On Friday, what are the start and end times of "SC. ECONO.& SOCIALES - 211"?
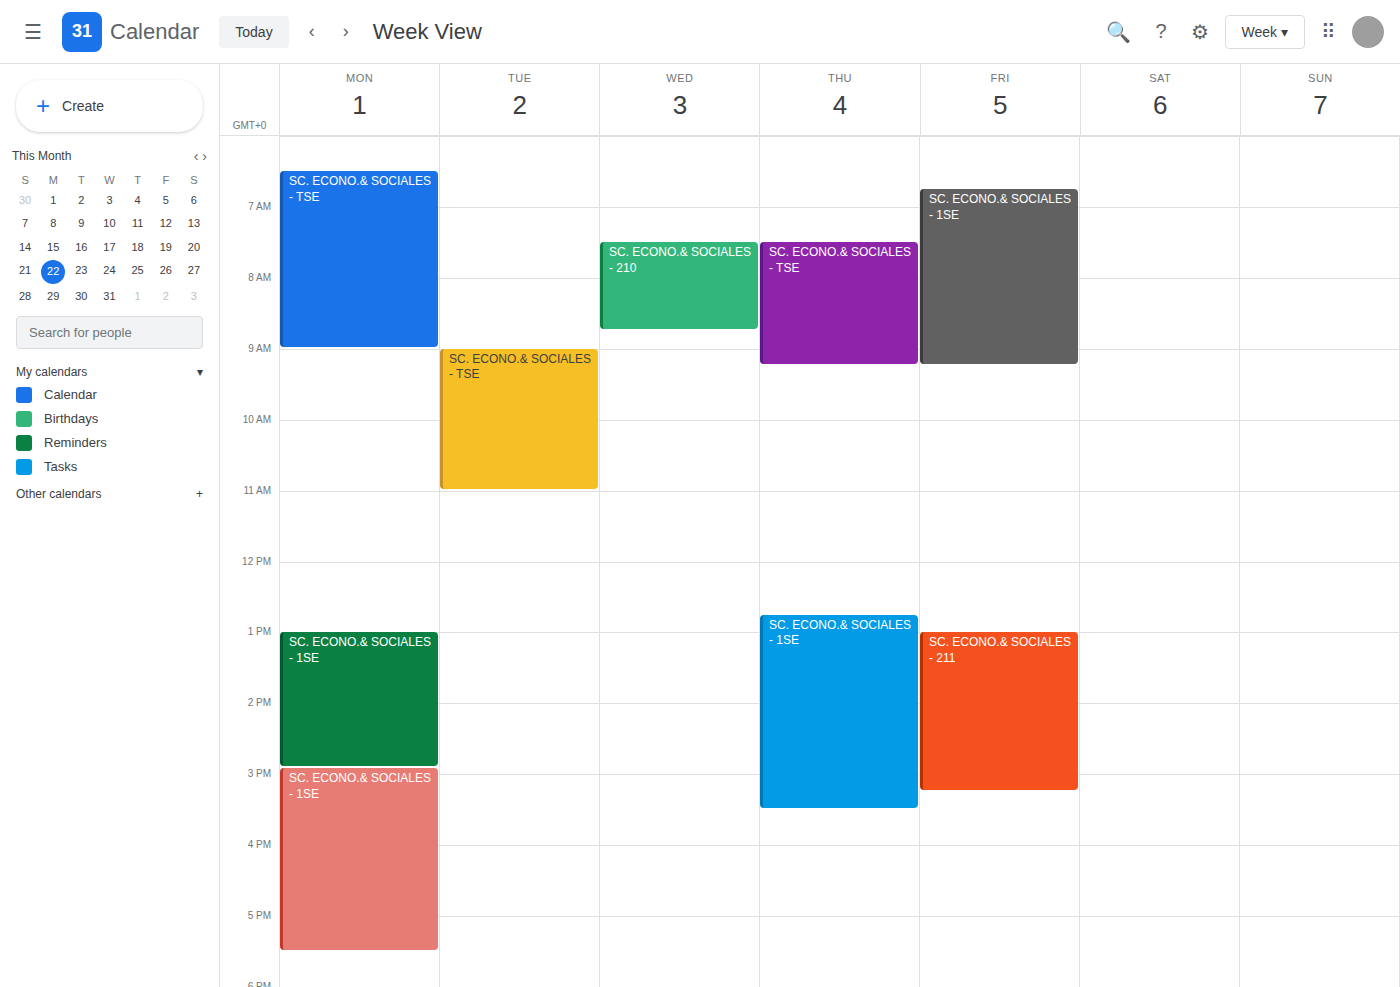
13:00 to 15:15